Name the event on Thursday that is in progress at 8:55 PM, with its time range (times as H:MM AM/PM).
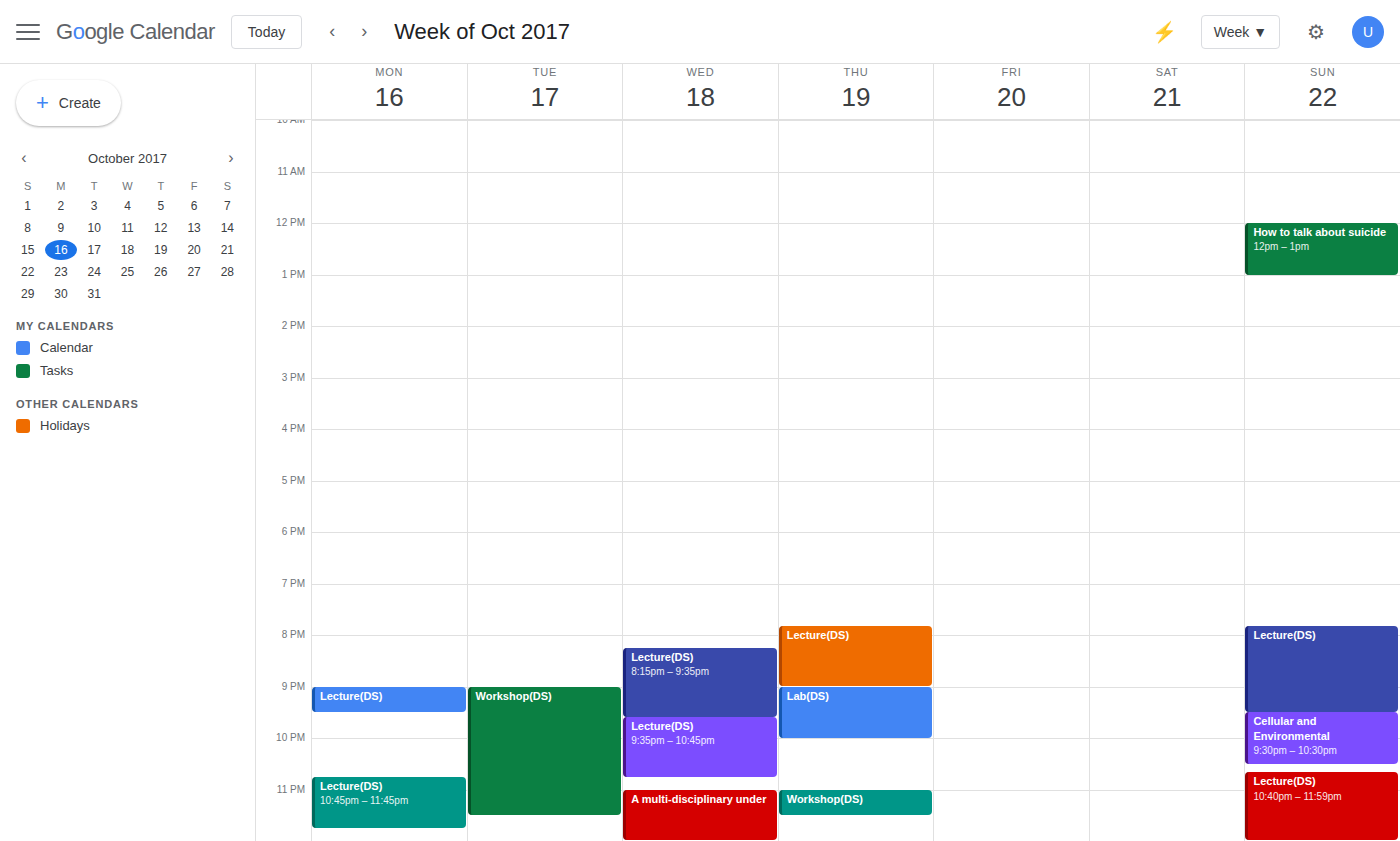
"Lecture(DS)", 7:50 PM to 9:00 PM